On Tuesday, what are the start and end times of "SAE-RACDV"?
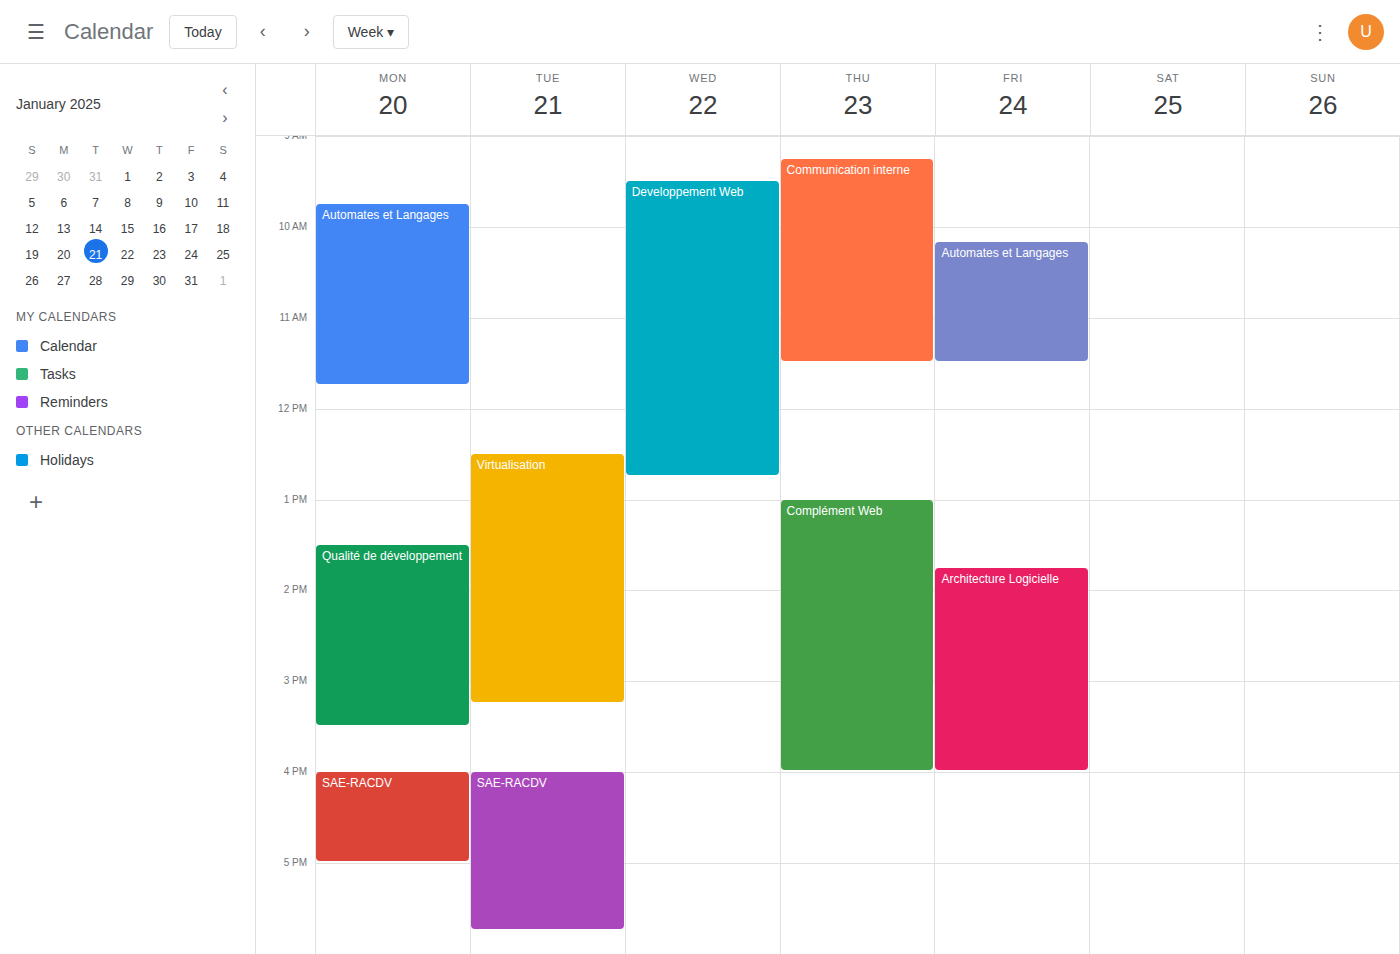
4:00 PM to 5:45 PM